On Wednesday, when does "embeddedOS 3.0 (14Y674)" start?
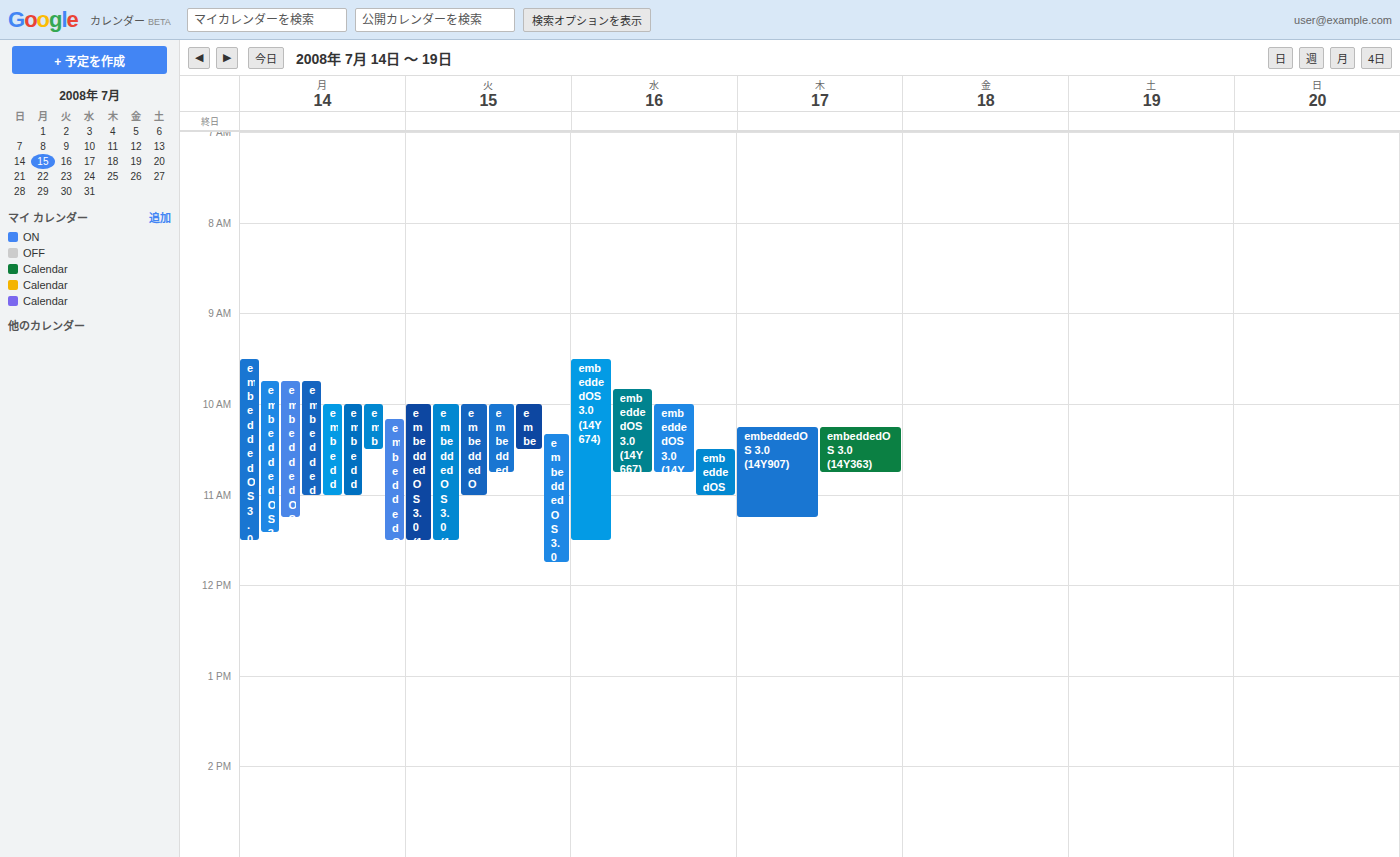
9:30 AM